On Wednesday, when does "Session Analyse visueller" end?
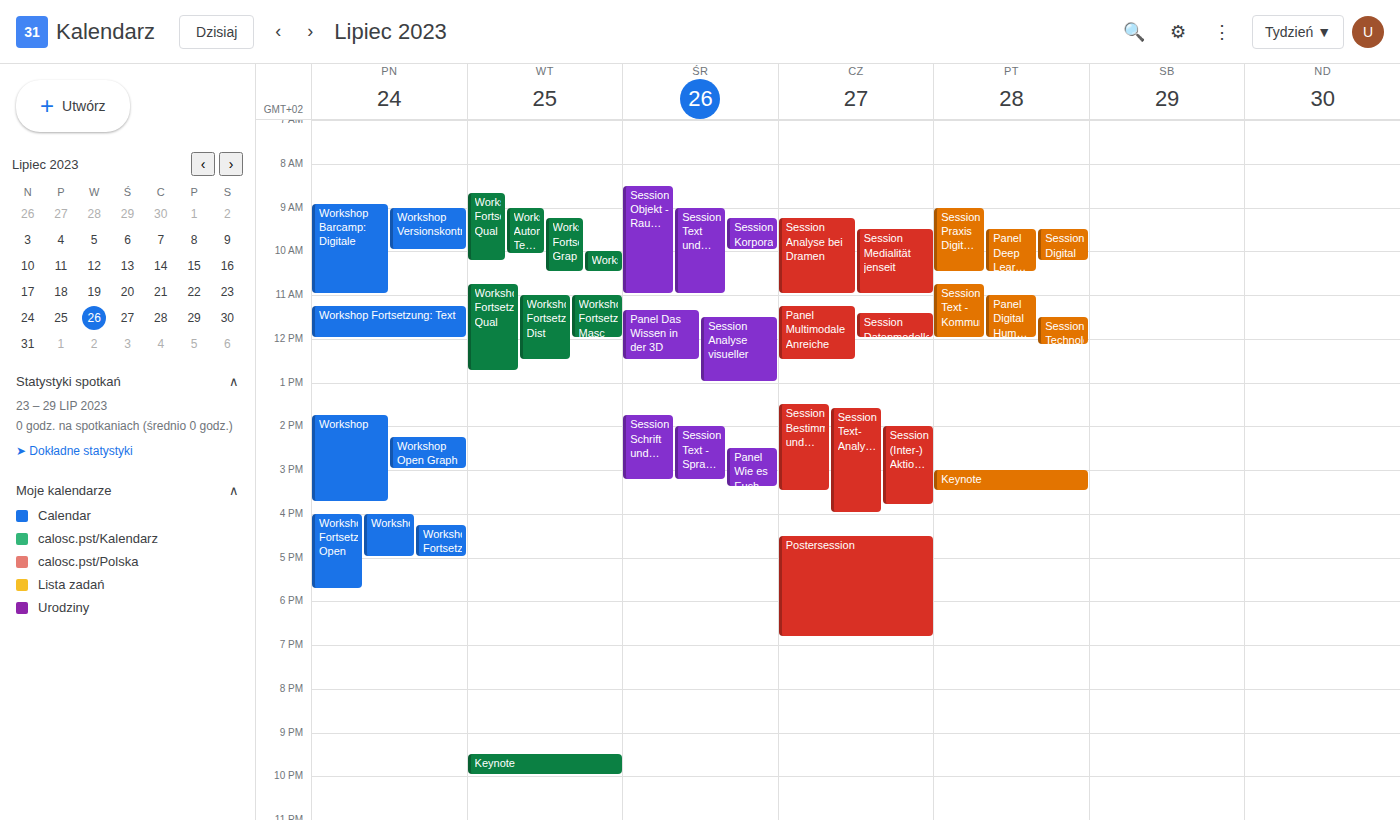
1:00 PM